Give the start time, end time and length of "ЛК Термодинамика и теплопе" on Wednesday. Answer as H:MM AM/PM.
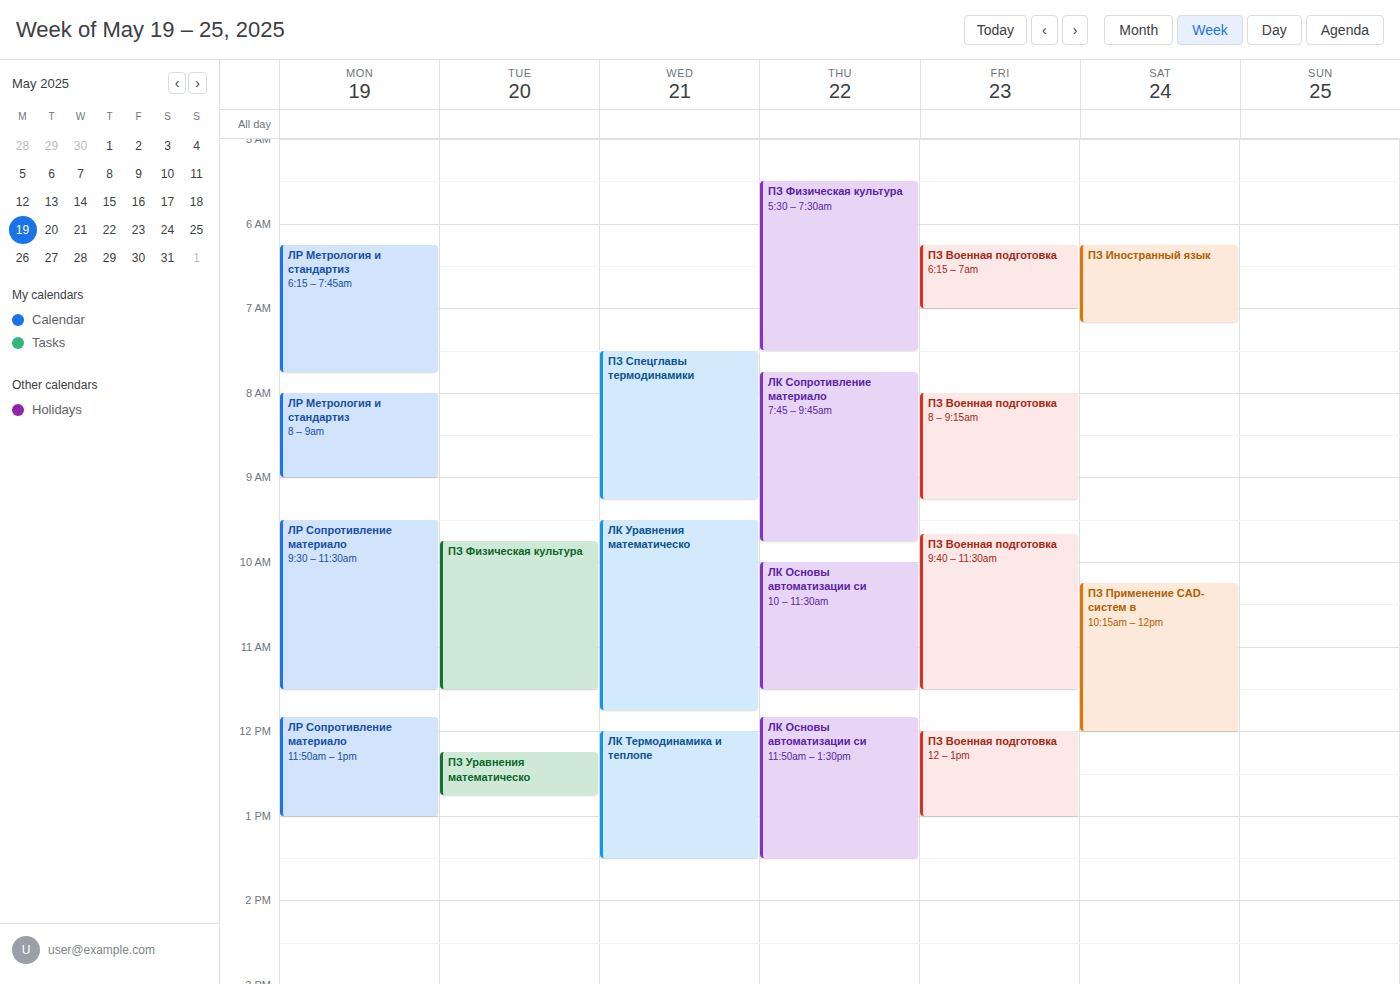
12:00 PM to 1:30 PM, 1 hour 30 minutes